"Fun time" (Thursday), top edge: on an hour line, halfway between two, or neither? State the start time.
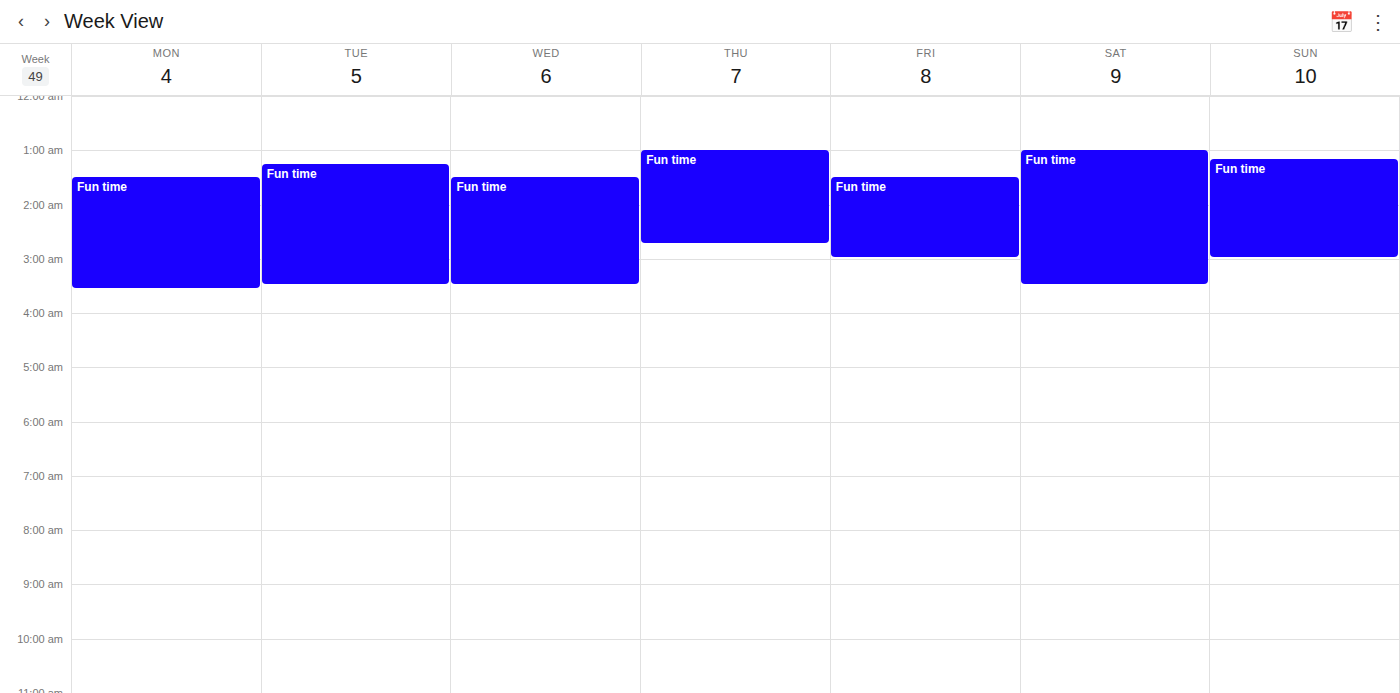
01:00 -- exactly on the 01:00 line.